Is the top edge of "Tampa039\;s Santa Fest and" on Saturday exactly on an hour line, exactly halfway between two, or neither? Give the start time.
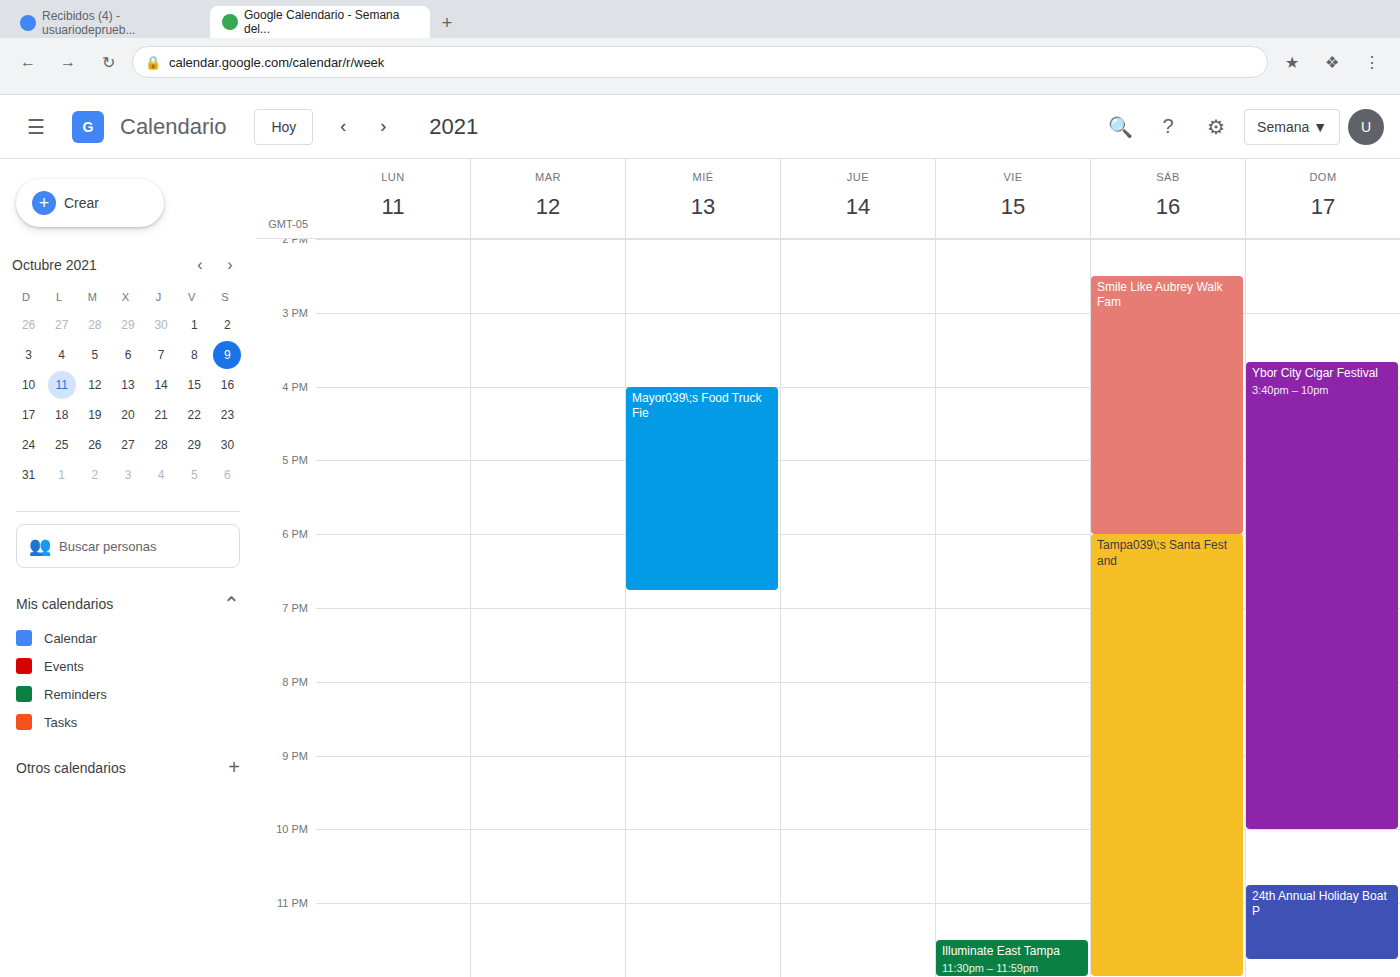
6:00 PM -- exactly on the 6 PM line.